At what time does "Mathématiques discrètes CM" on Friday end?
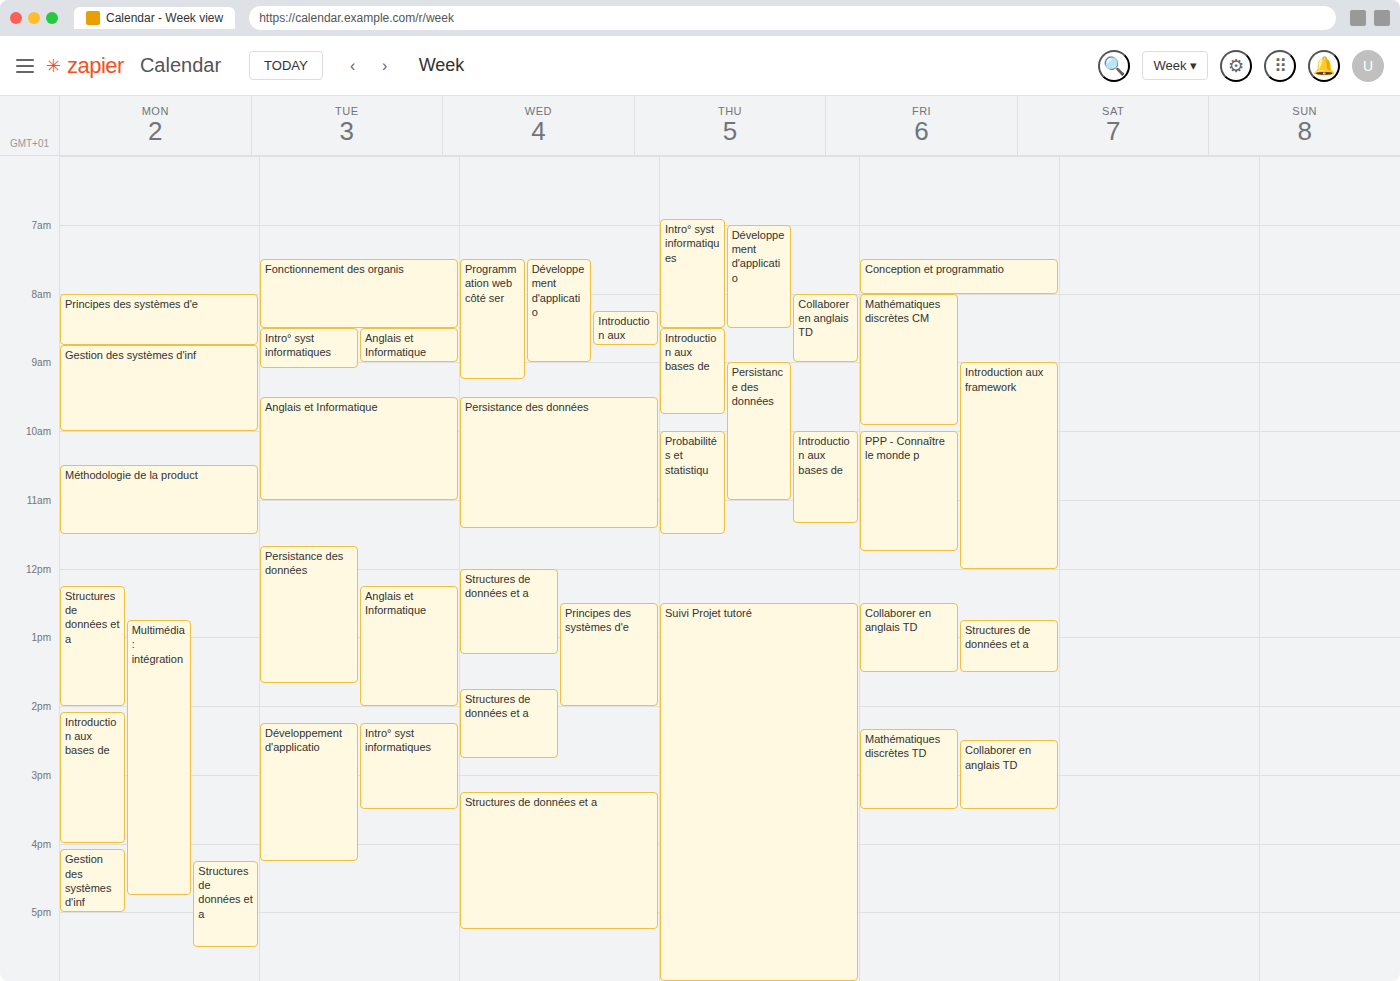
9:55 AM